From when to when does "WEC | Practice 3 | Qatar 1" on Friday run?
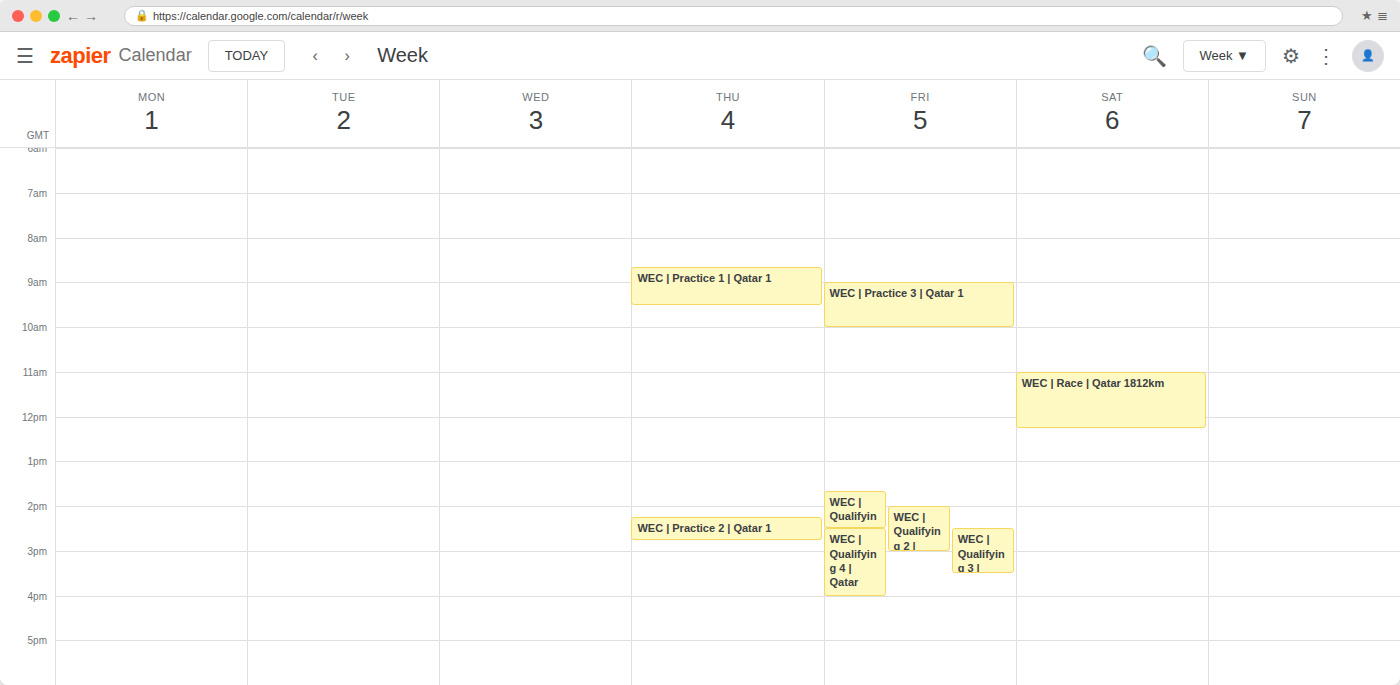
9:00 AM to 10:00 AM